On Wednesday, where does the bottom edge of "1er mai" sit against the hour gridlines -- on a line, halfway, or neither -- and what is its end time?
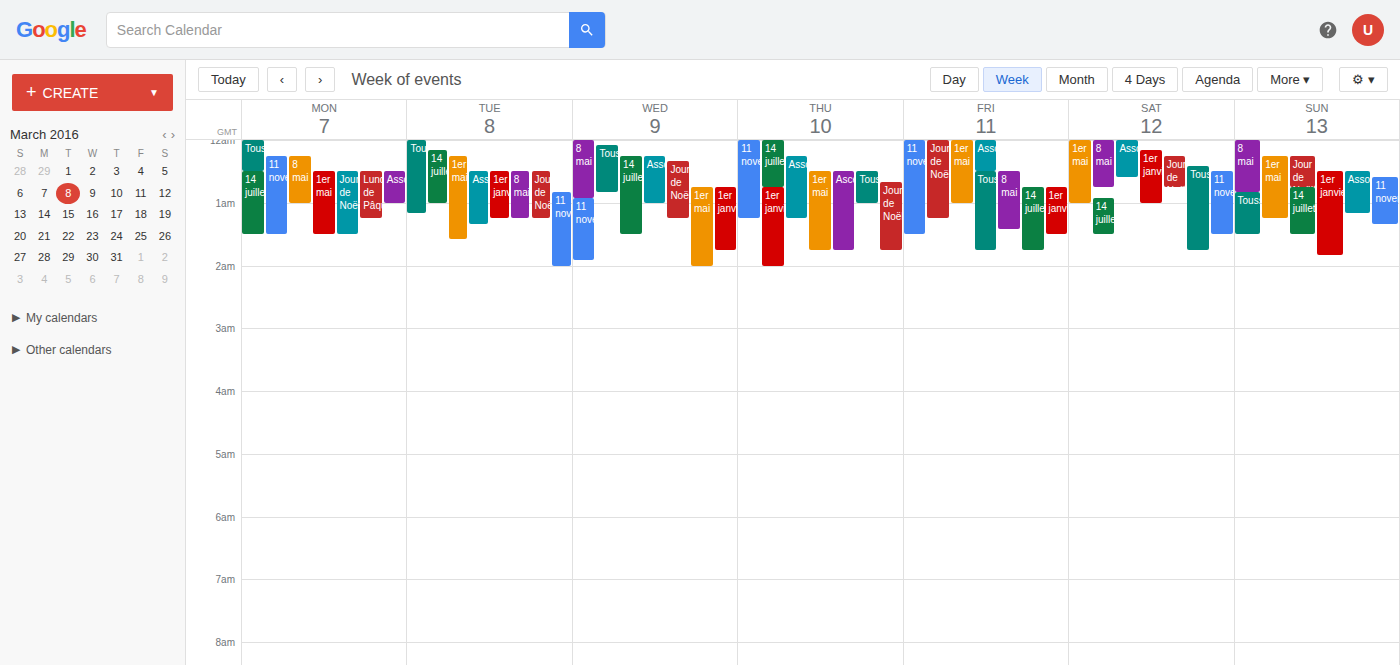
2:00 AM -- exactly on the 2 AM line.